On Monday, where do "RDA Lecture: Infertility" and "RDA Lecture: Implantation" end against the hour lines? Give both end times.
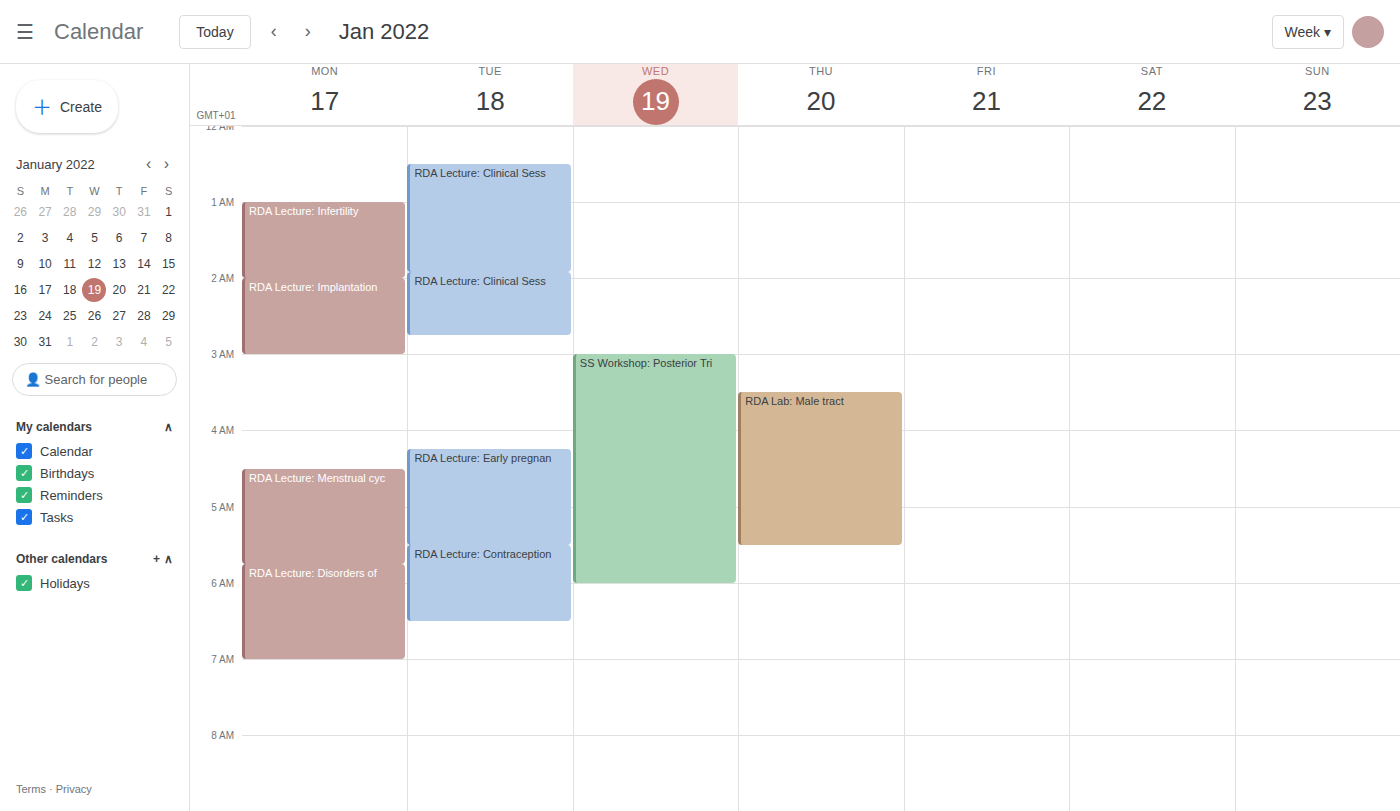
"RDA Lecture: Infertility": 02:00, exactly on the 02:00 line. "RDA Lecture: Implantation": 03:00, exactly on the 03:00 line.